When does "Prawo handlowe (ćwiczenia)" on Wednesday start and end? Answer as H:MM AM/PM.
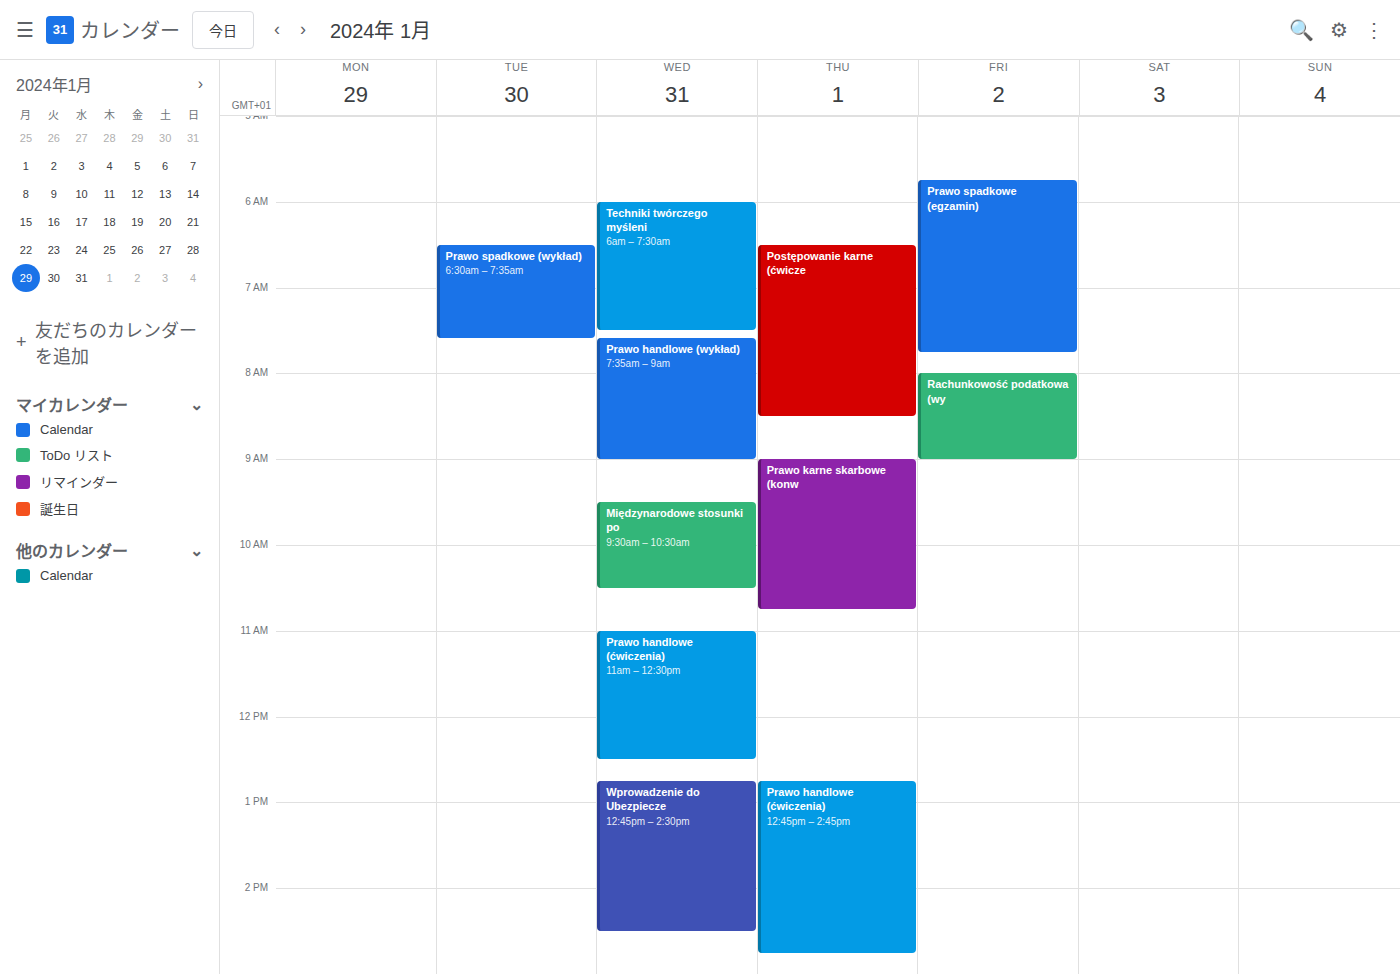
11:00 AM to 12:30 PM